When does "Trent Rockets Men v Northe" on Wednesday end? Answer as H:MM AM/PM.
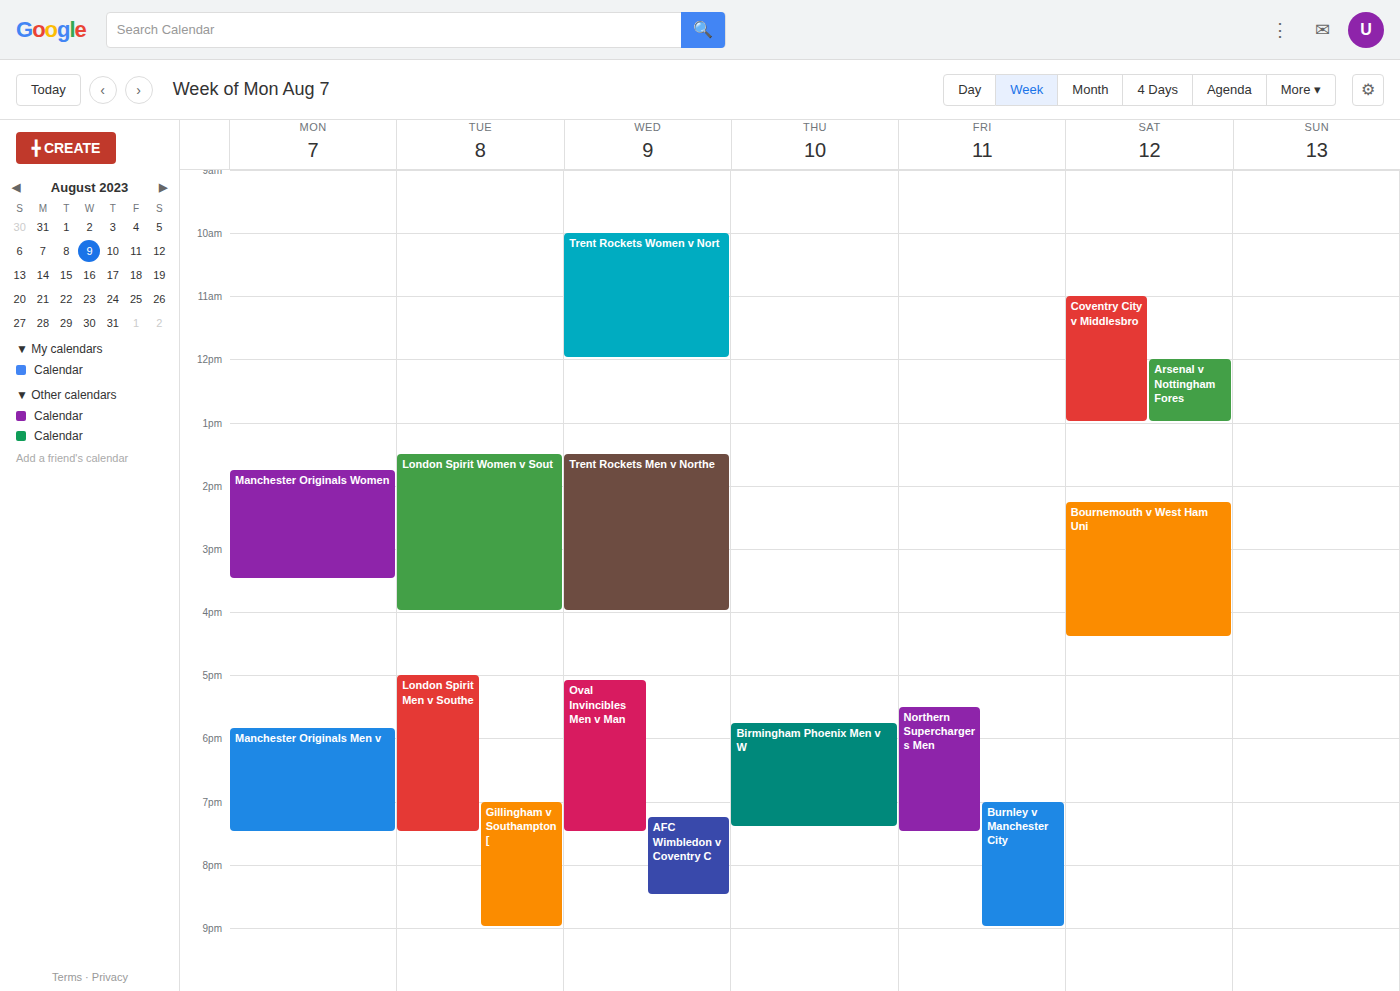
4:00 PM